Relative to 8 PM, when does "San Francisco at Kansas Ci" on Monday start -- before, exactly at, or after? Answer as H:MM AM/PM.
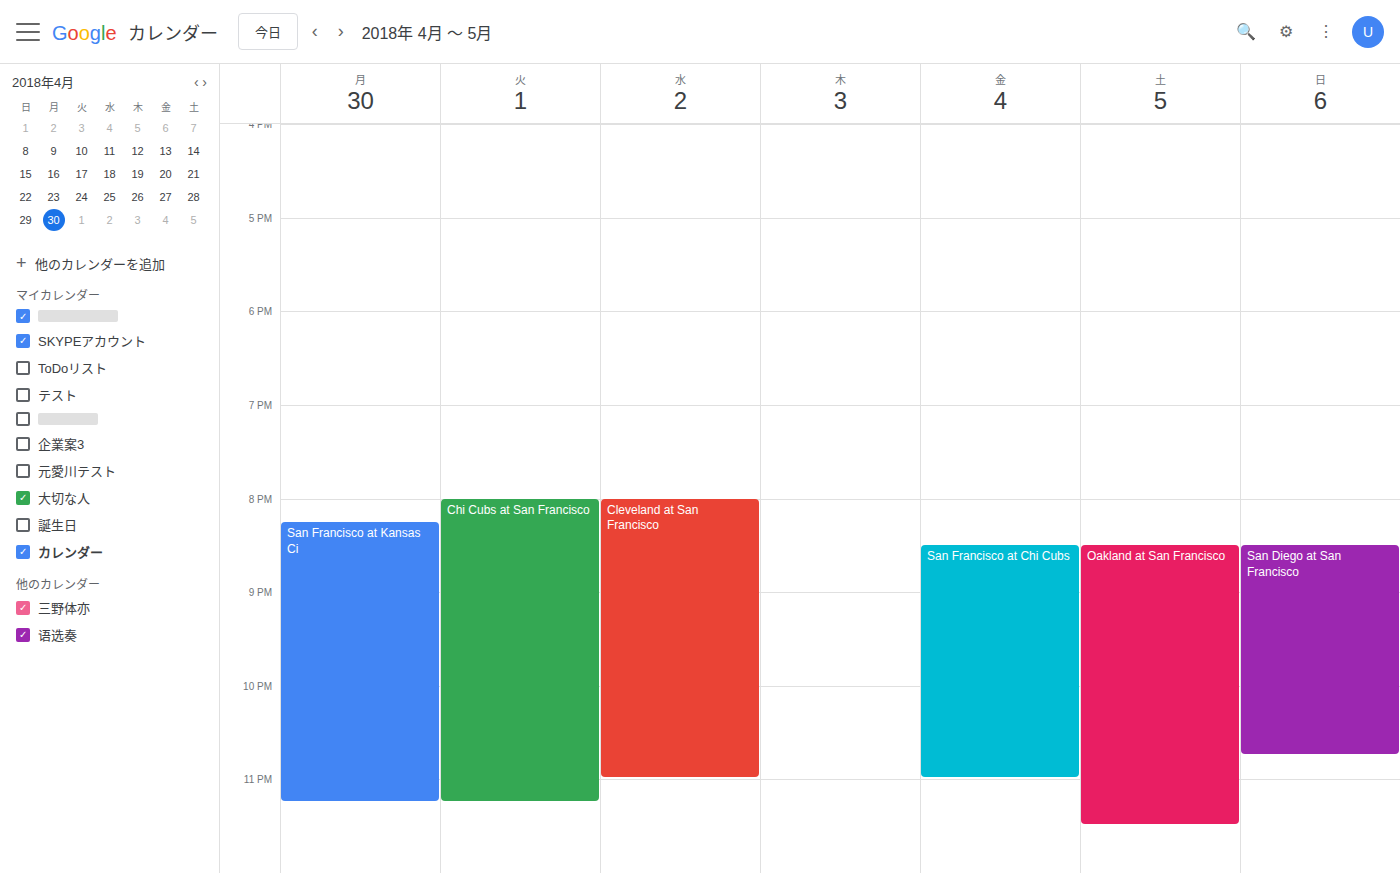
8:15 PM -- after 8 PM, 15 minutes below the 8 PM line.